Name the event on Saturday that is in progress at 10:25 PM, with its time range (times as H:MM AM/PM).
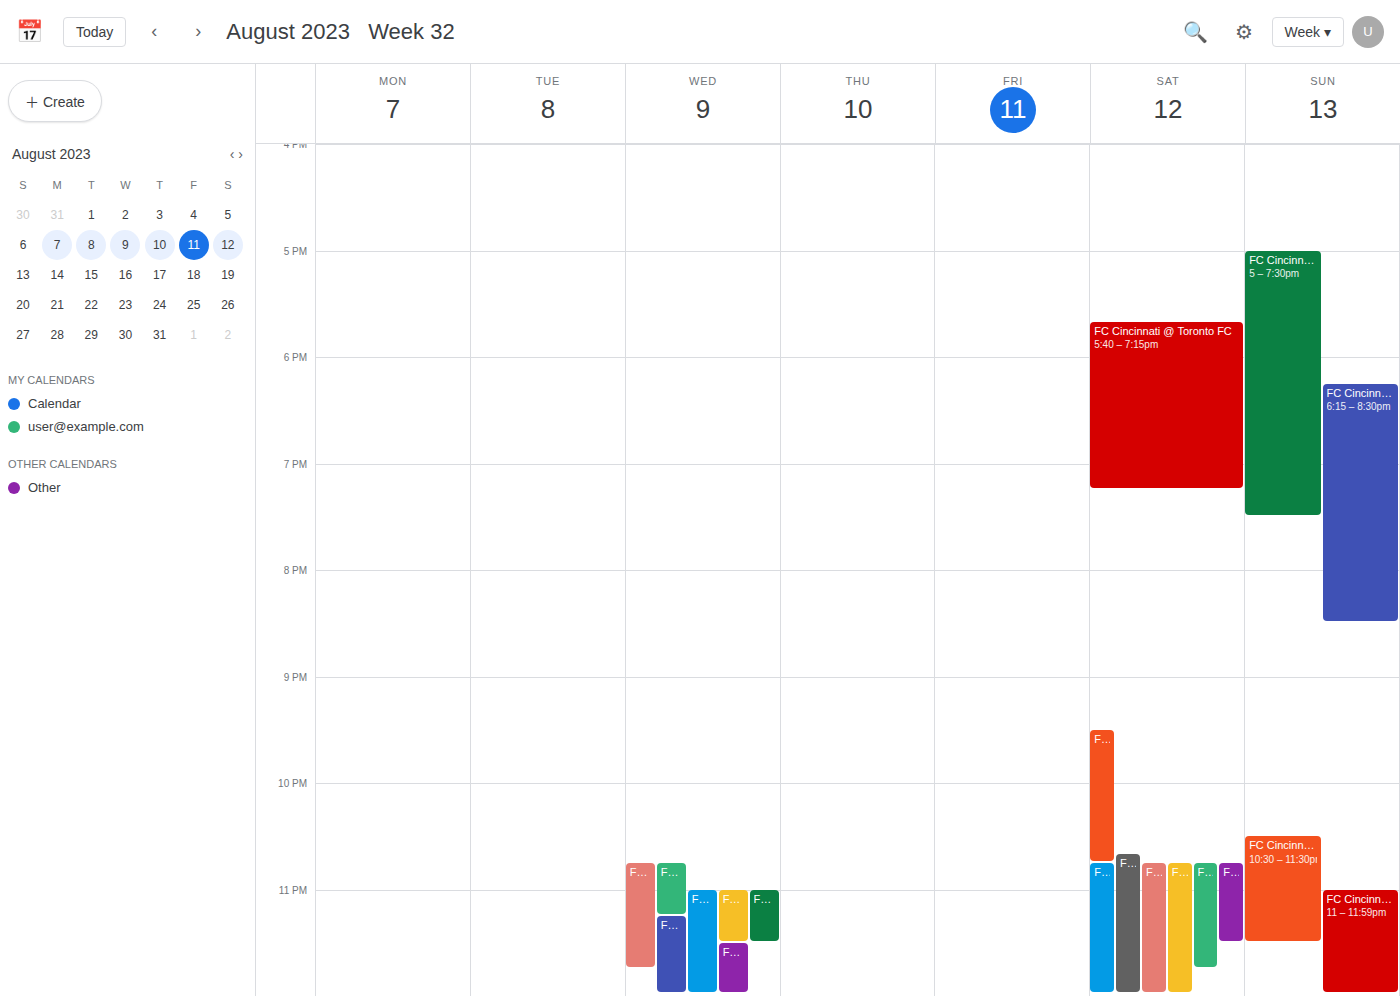
"FC Cincinnati @ Minnesota", 9:30 PM to 10:45 PM